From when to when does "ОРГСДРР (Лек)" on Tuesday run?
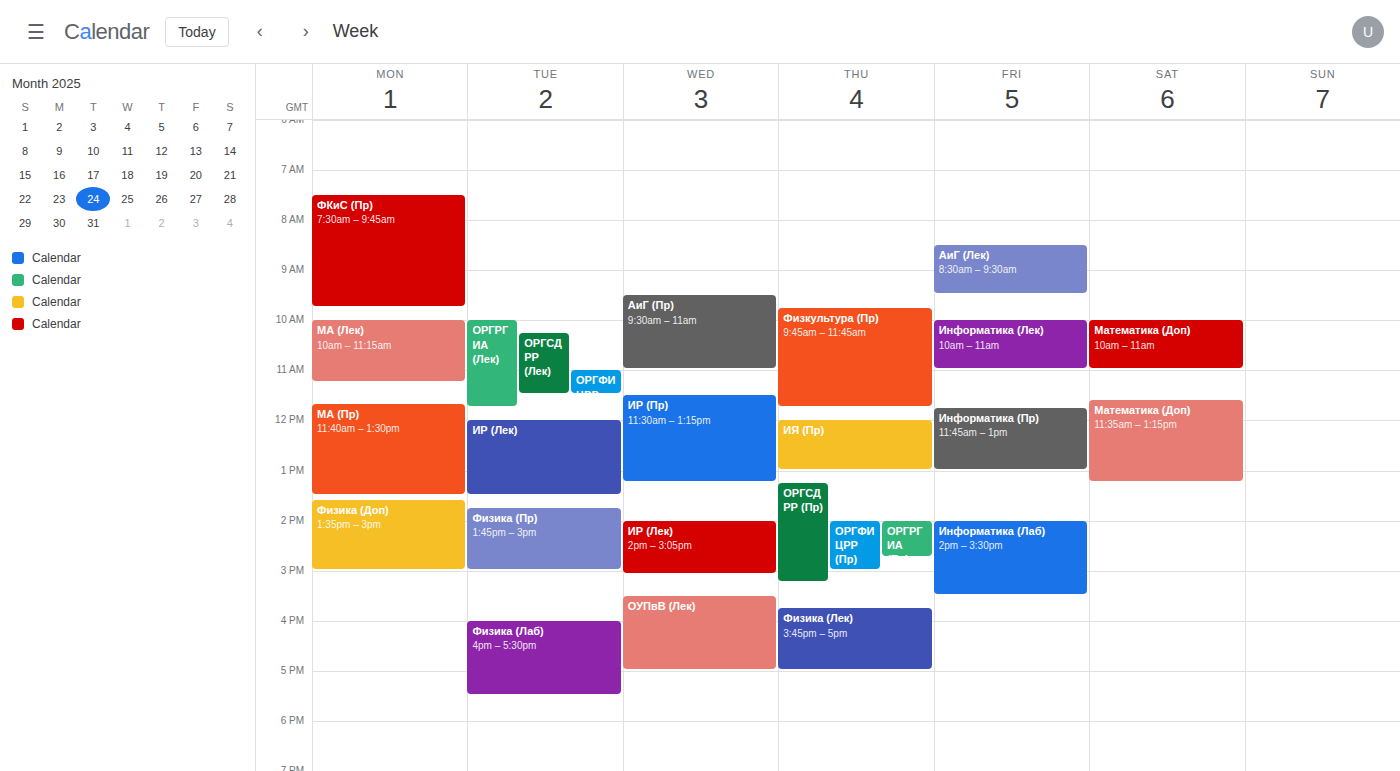
10:15 AM to 11:30 AM